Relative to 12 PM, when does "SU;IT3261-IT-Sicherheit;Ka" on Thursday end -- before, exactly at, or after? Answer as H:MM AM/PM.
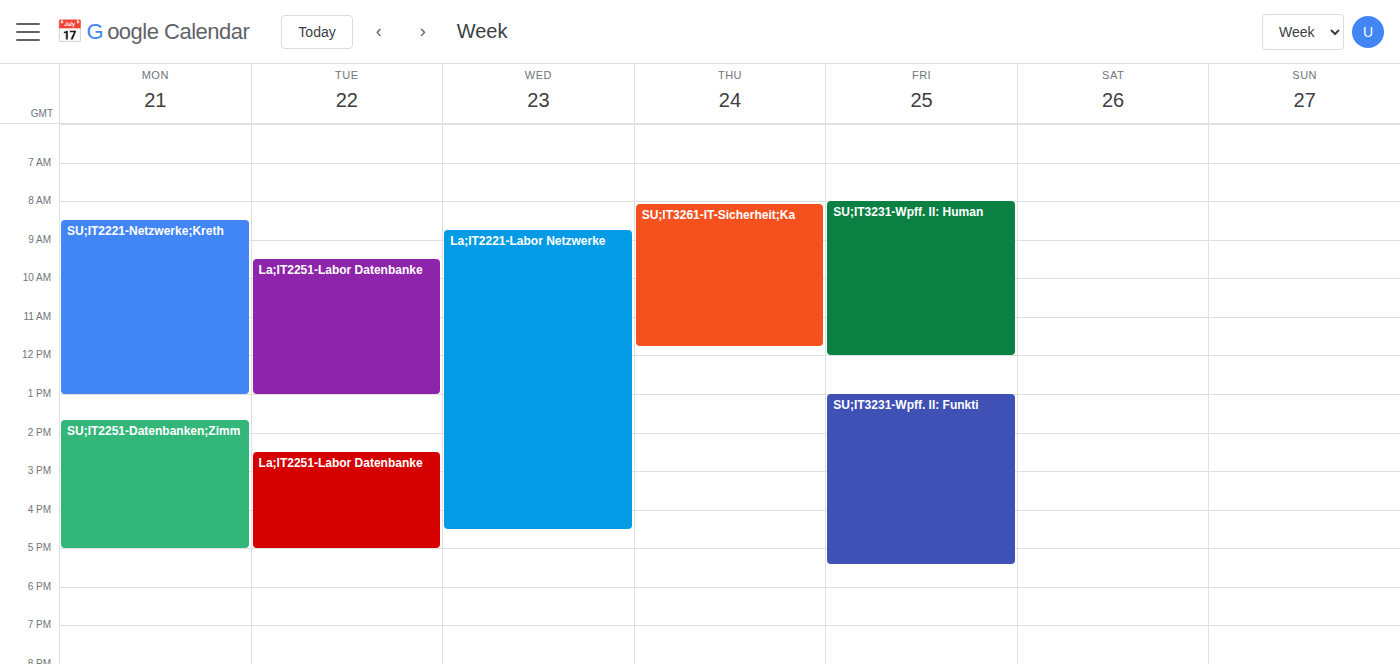
11:45 AM -- before 12 PM, 15 minutes above the 12 PM line.